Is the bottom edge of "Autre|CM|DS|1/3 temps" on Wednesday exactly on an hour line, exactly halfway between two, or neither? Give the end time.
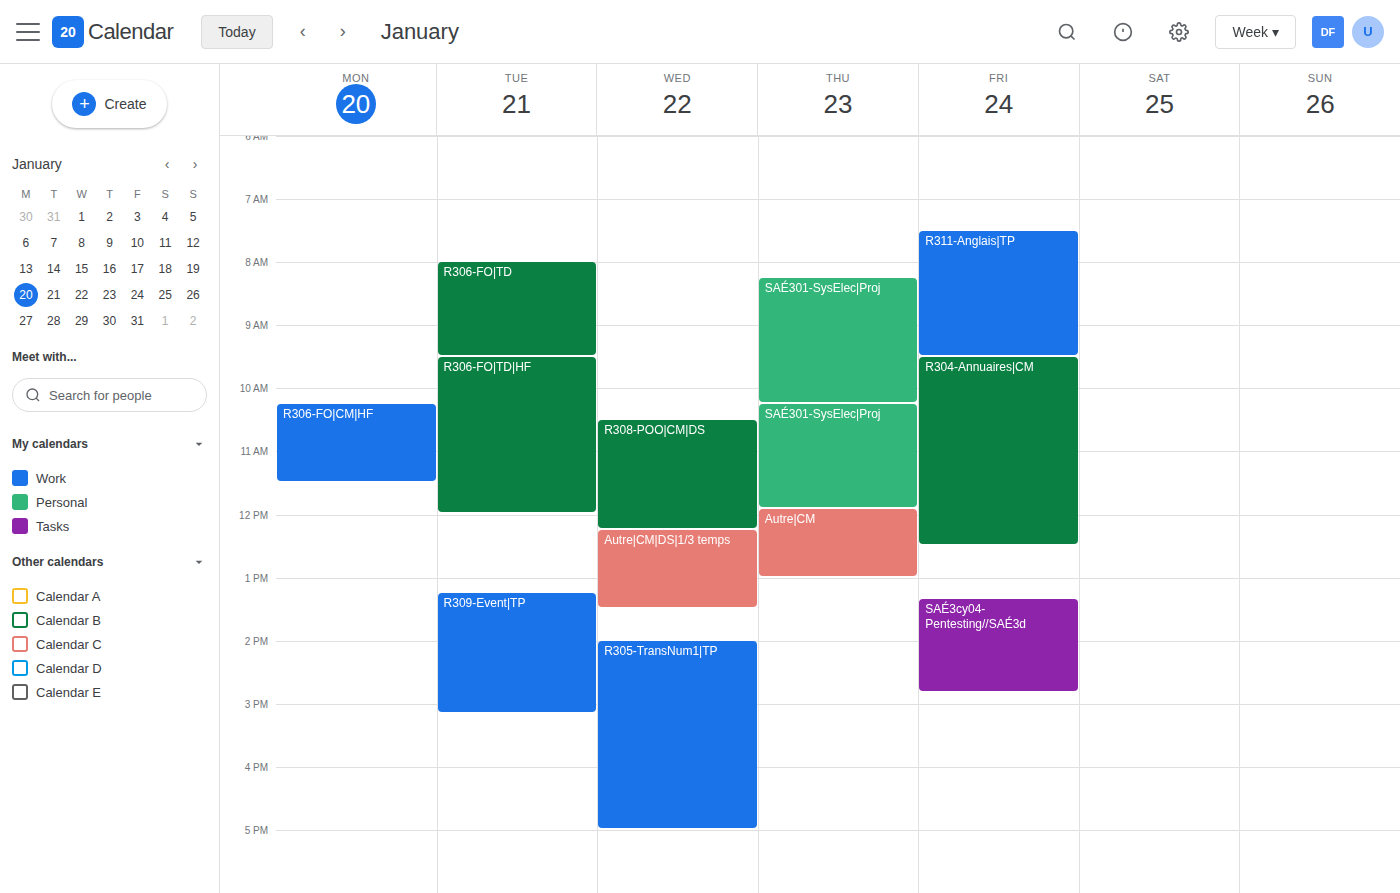
1:30 PM -- halfway between the 1 PM and 2 PM lines.